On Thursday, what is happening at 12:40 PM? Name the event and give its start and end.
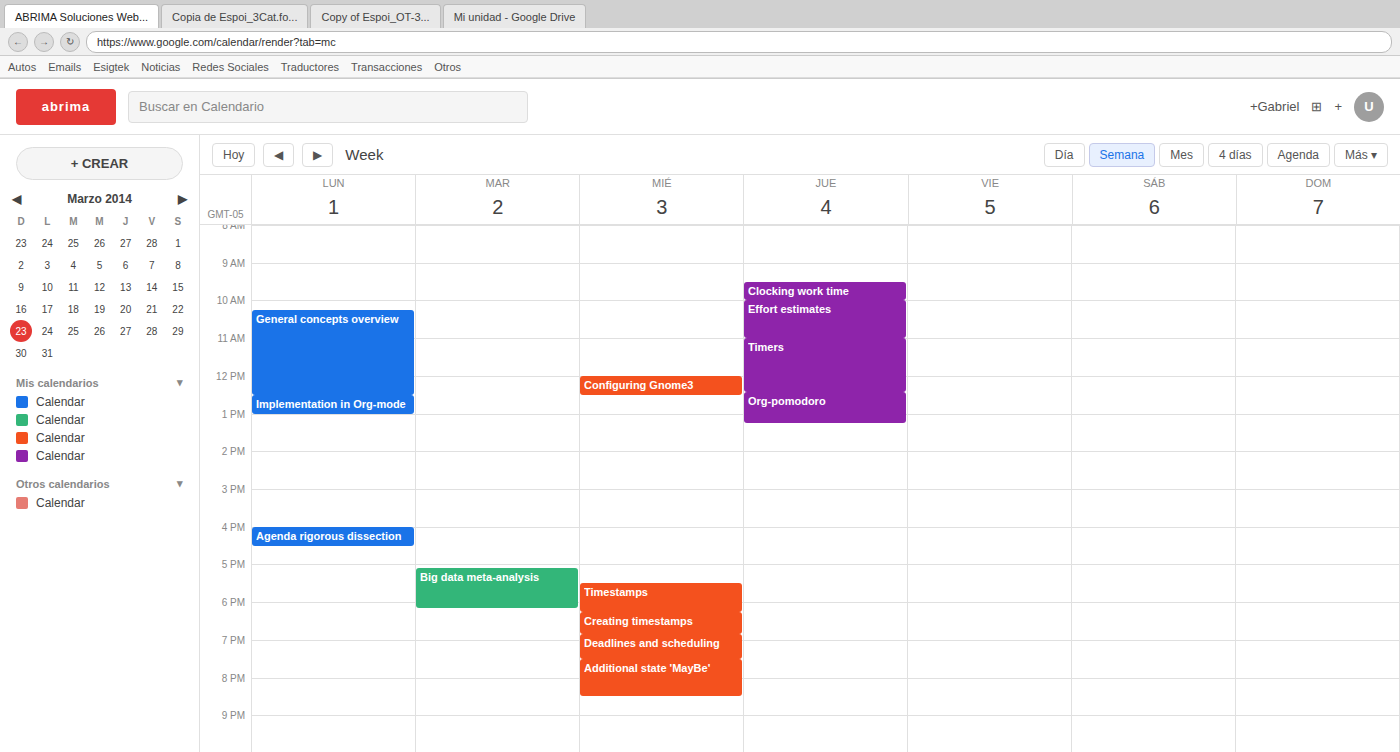
"Org-pomodoro", 12:25 PM to 1:15 PM